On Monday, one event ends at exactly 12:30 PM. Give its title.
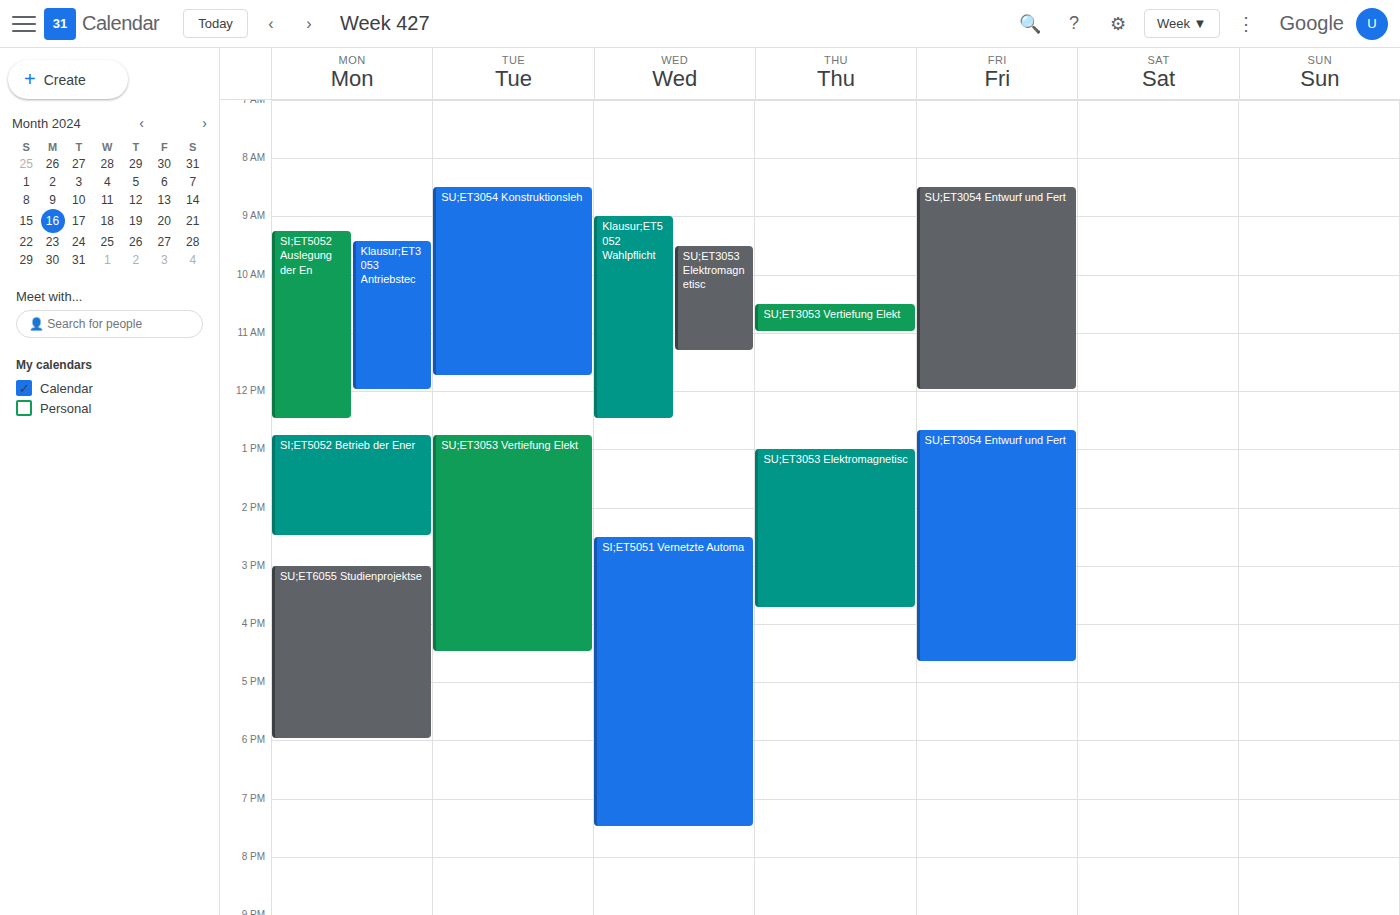
"SI;ET5052 Auslegung der En"